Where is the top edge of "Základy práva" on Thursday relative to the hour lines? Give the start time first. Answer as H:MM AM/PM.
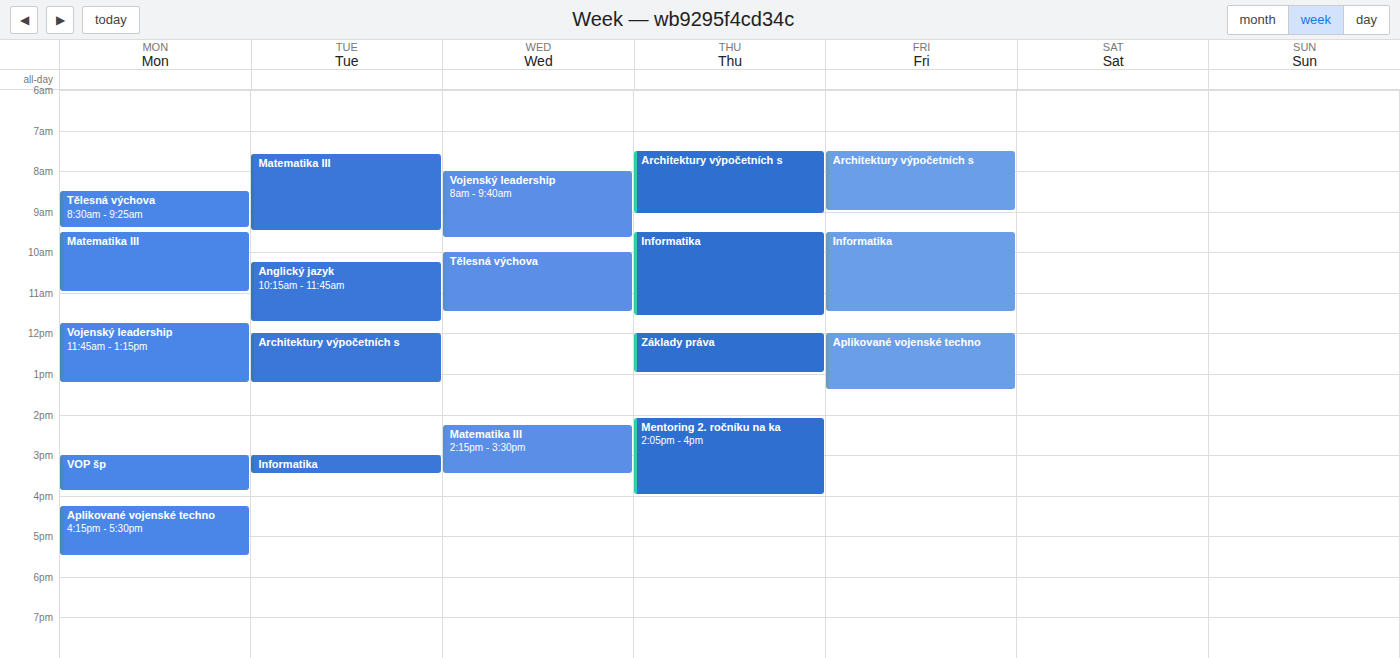
12:00 PM -- exactly on the 12 PM line.